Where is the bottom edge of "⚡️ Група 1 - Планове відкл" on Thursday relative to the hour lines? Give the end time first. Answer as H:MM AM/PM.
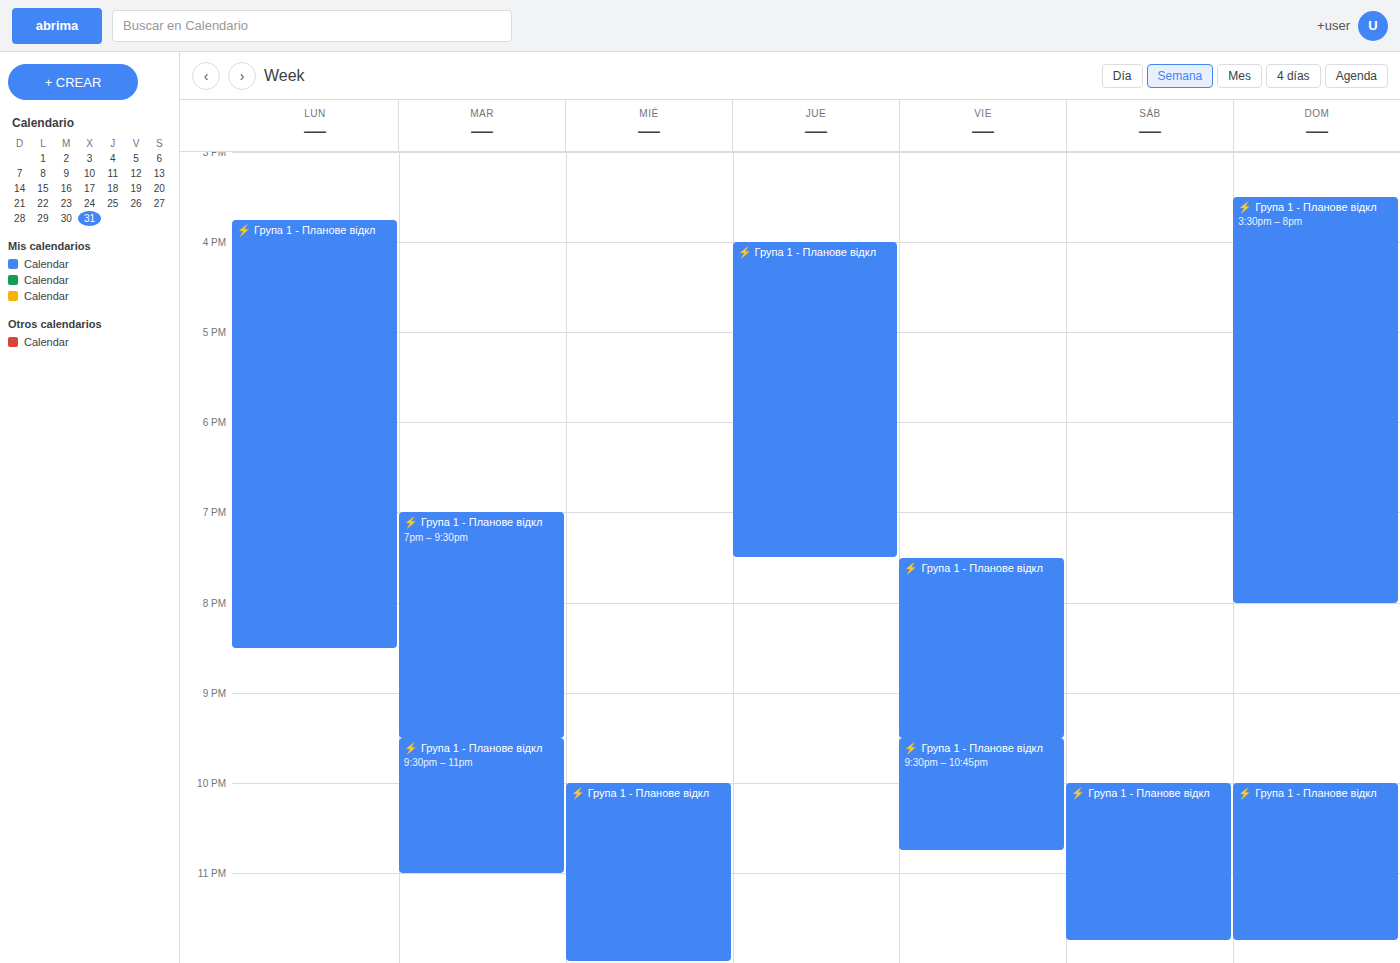
7:30 PM -- halfway between the 7 PM and 8 PM lines.